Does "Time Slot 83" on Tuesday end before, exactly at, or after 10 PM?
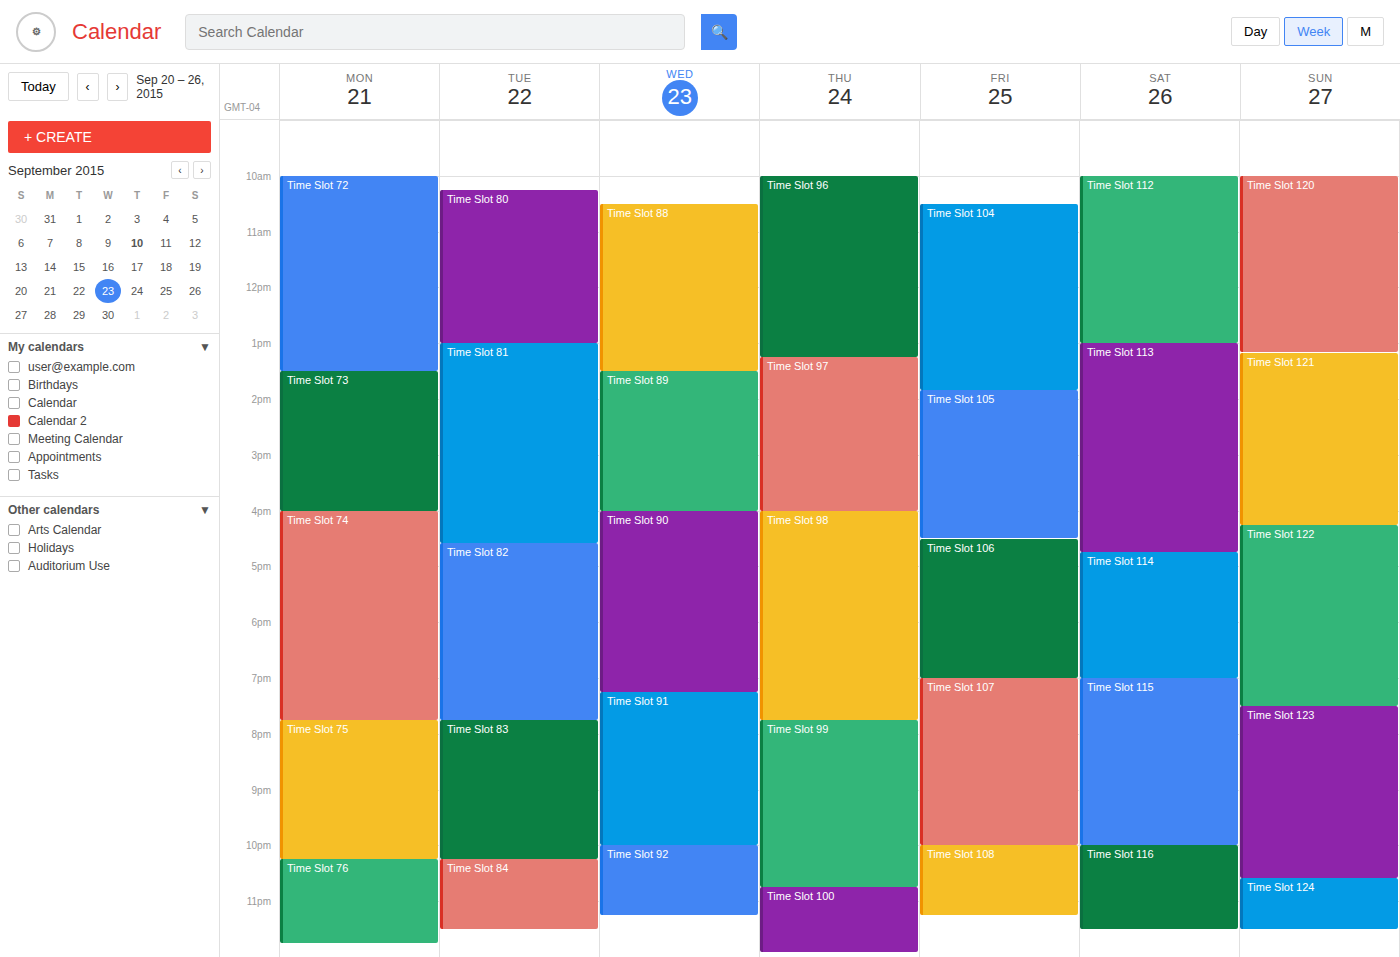
10:15 PM -- after 10 PM, 15 minutes below the 10 PM line.